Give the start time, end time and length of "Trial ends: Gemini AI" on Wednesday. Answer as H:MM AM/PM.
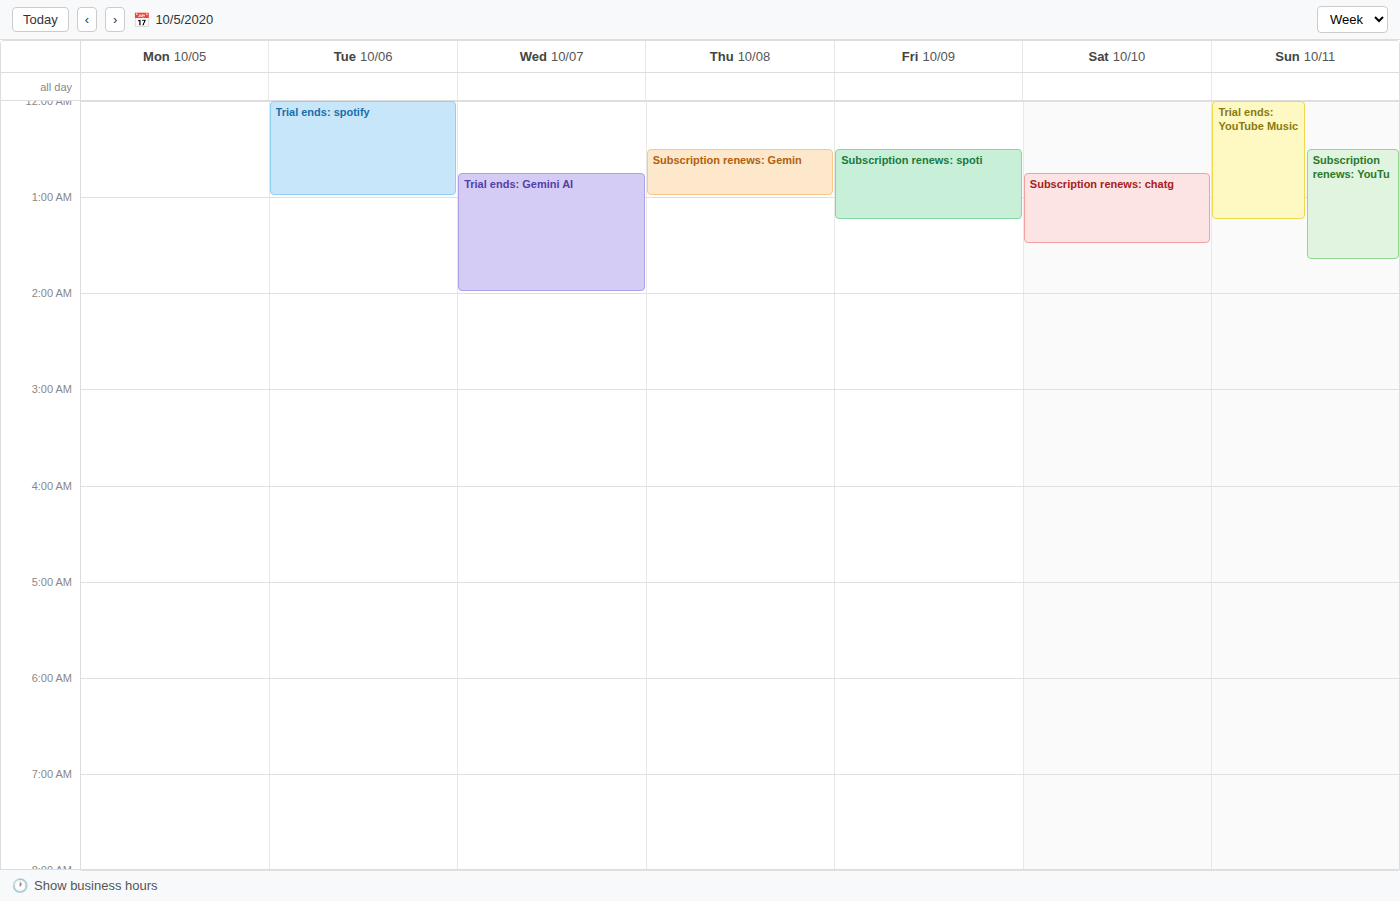
12:45 AM to 2:00 AM, 1 hour 15 minutes